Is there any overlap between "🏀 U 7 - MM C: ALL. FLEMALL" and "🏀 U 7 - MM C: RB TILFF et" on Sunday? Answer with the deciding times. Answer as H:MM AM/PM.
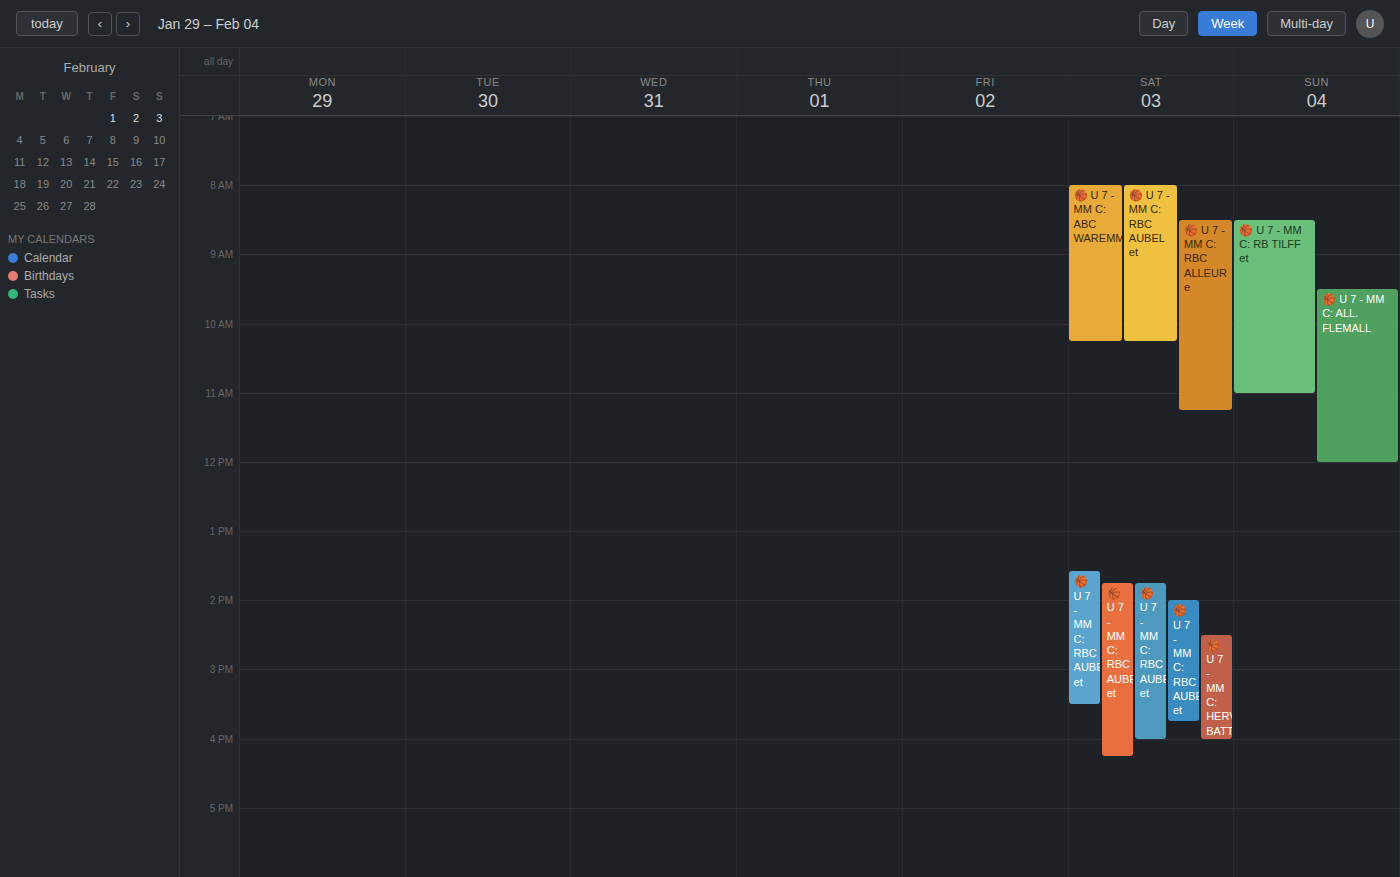
"🏀 U 7 - MM C: ALL. FLEMALL" starts at 9:30 AM, before "🏀 U 7 - MM C: RB TILFF et" ends at 11:00 AM -- they overlap.